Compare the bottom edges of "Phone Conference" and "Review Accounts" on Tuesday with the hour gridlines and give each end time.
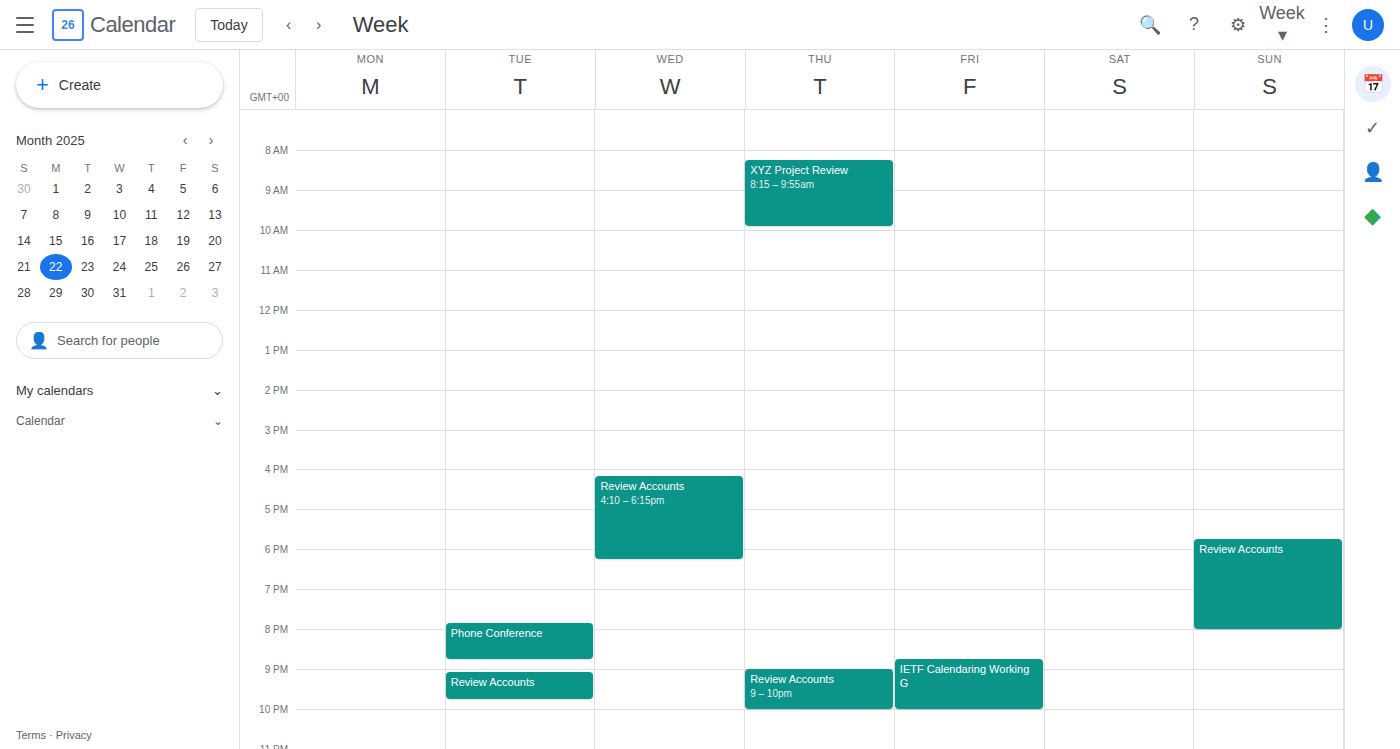
"Phone Conference": 8:45 PM, neither: three quarters of the way from the 8 PM line to the 9 PM line. "Review Accounts": 9:45 PM, neither: three quarters of the way from the 9 PM line to the 10 PM line.